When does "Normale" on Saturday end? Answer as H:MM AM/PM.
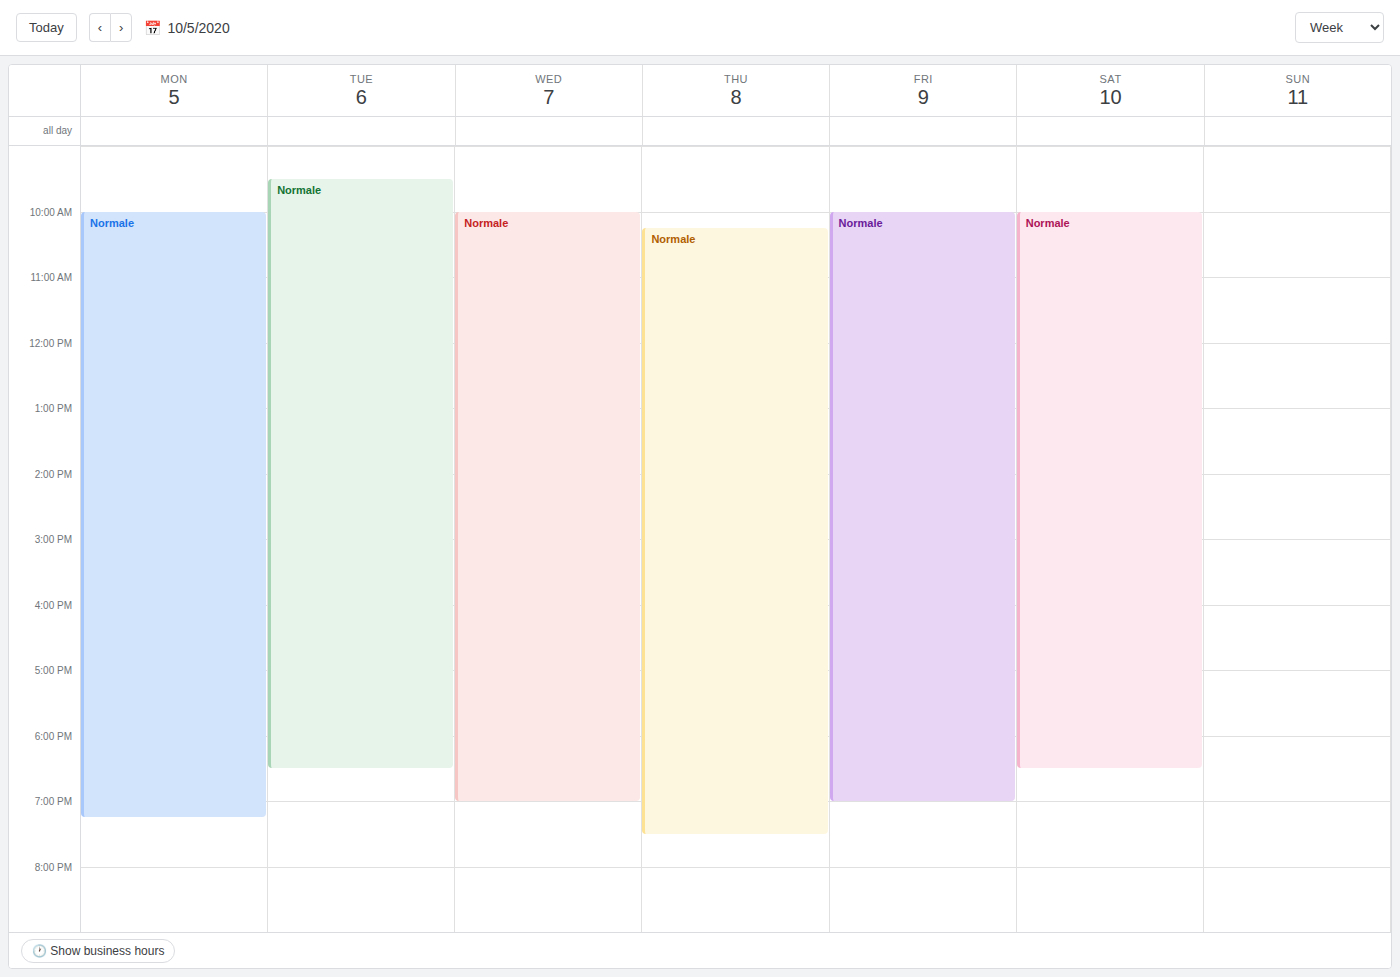
6:30 PM